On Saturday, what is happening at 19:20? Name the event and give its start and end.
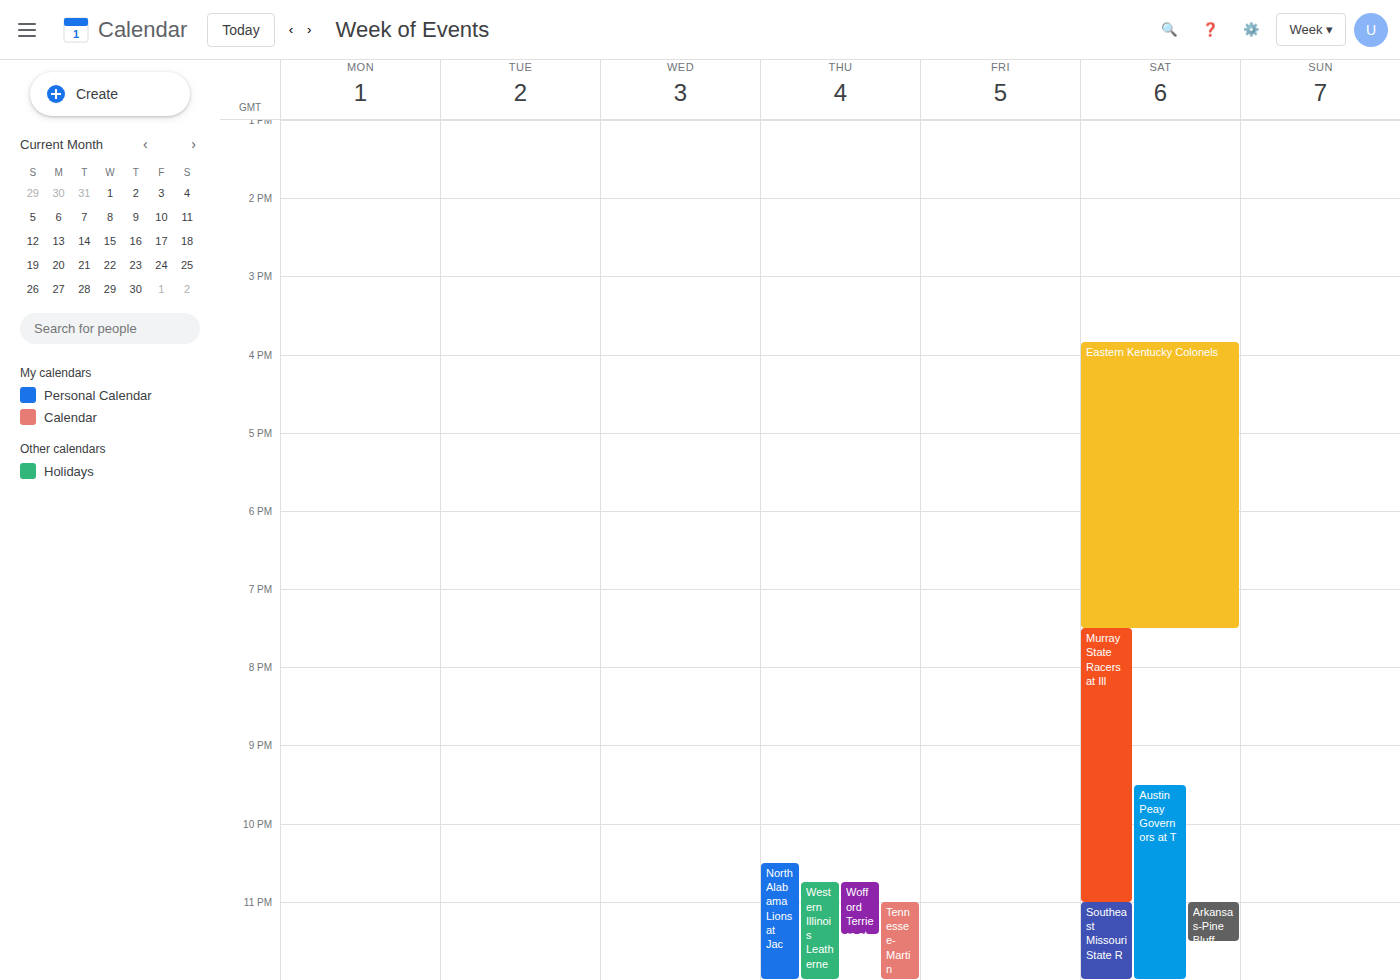
"Eastern Kentucky Colonels", 15:50 to 19:30